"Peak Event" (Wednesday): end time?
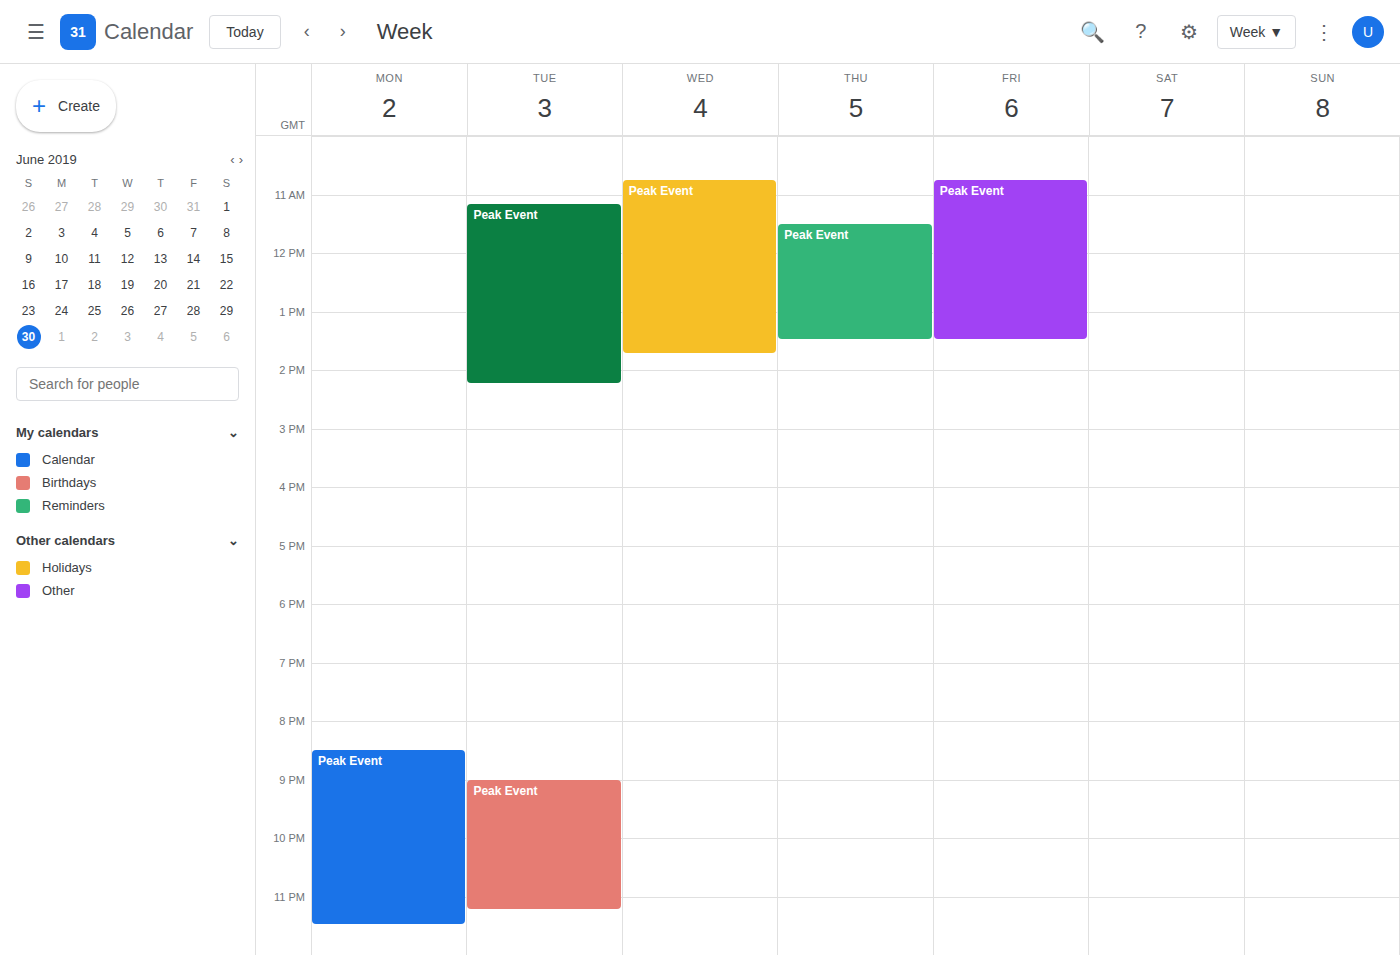
1:45 PM